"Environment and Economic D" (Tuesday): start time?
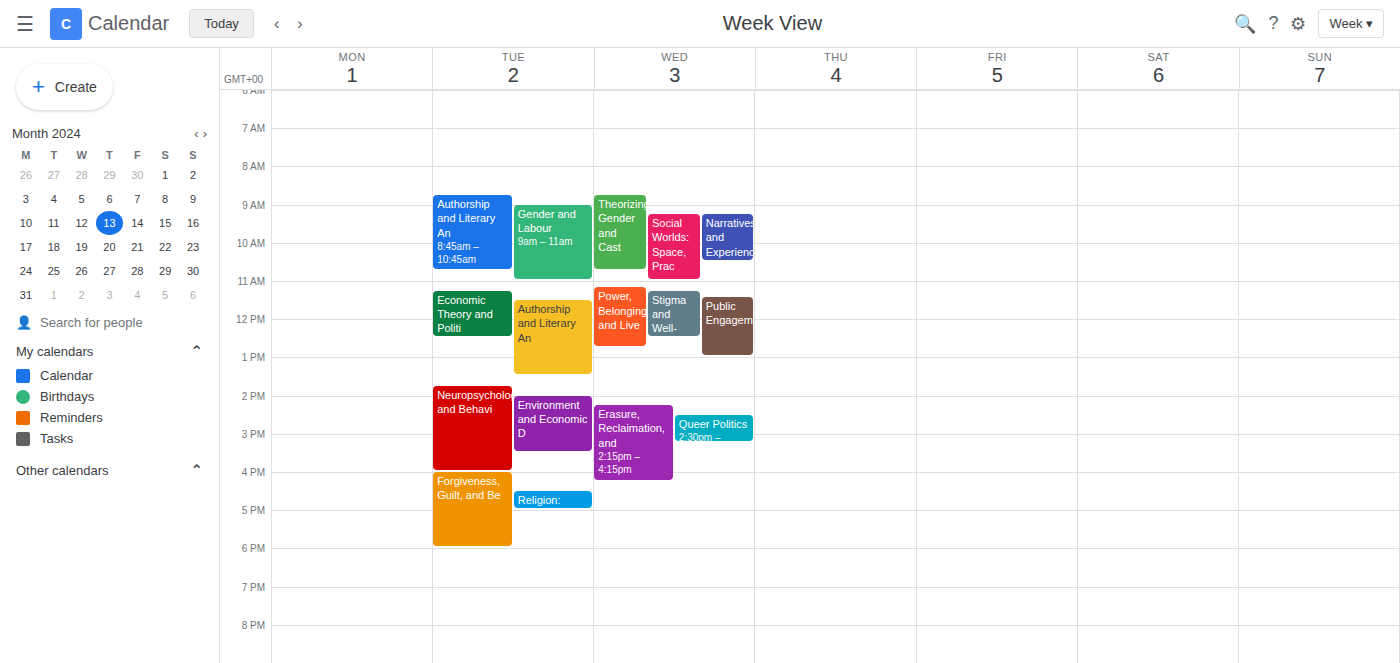
2:00 PM